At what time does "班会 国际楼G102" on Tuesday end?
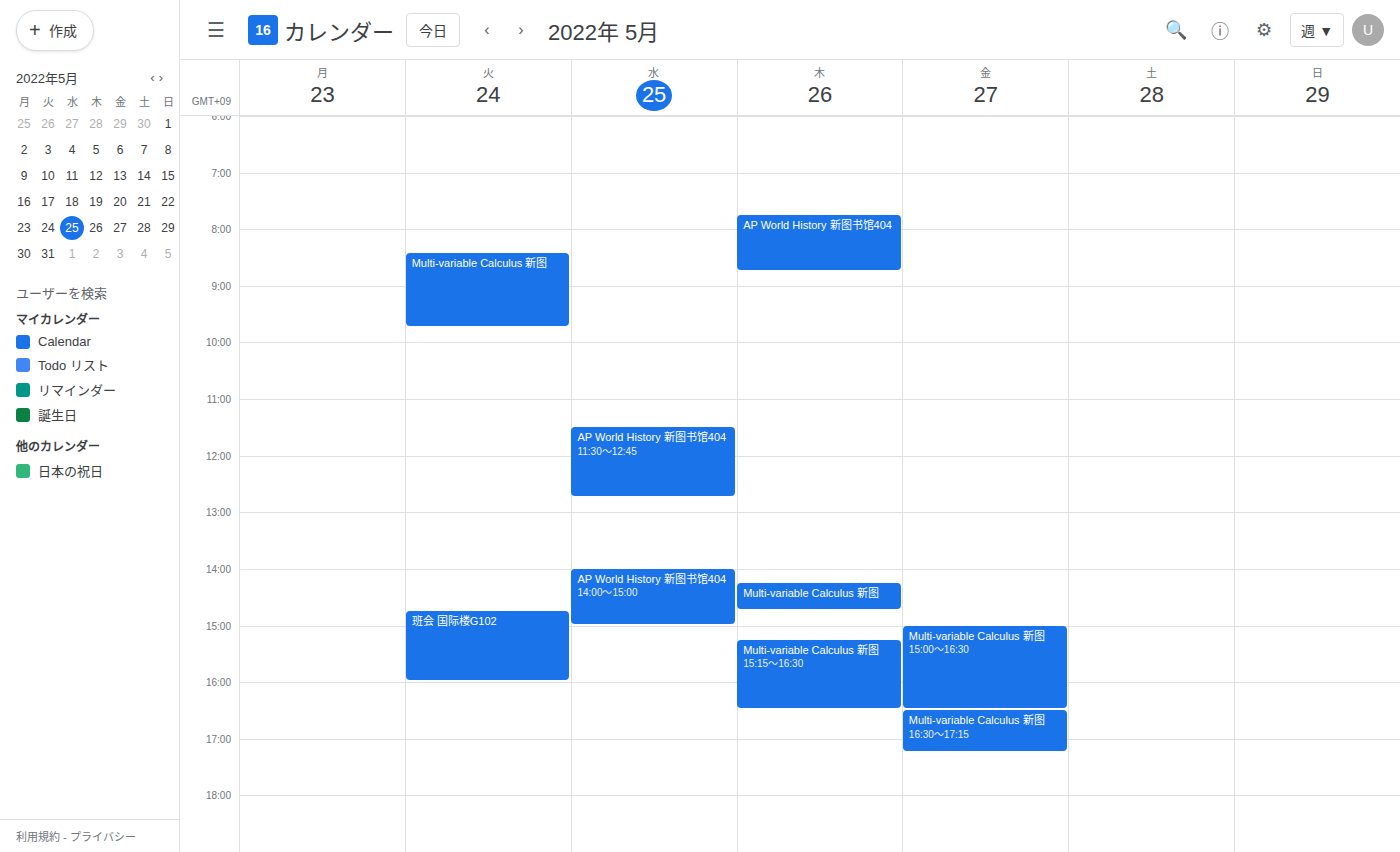
16:00